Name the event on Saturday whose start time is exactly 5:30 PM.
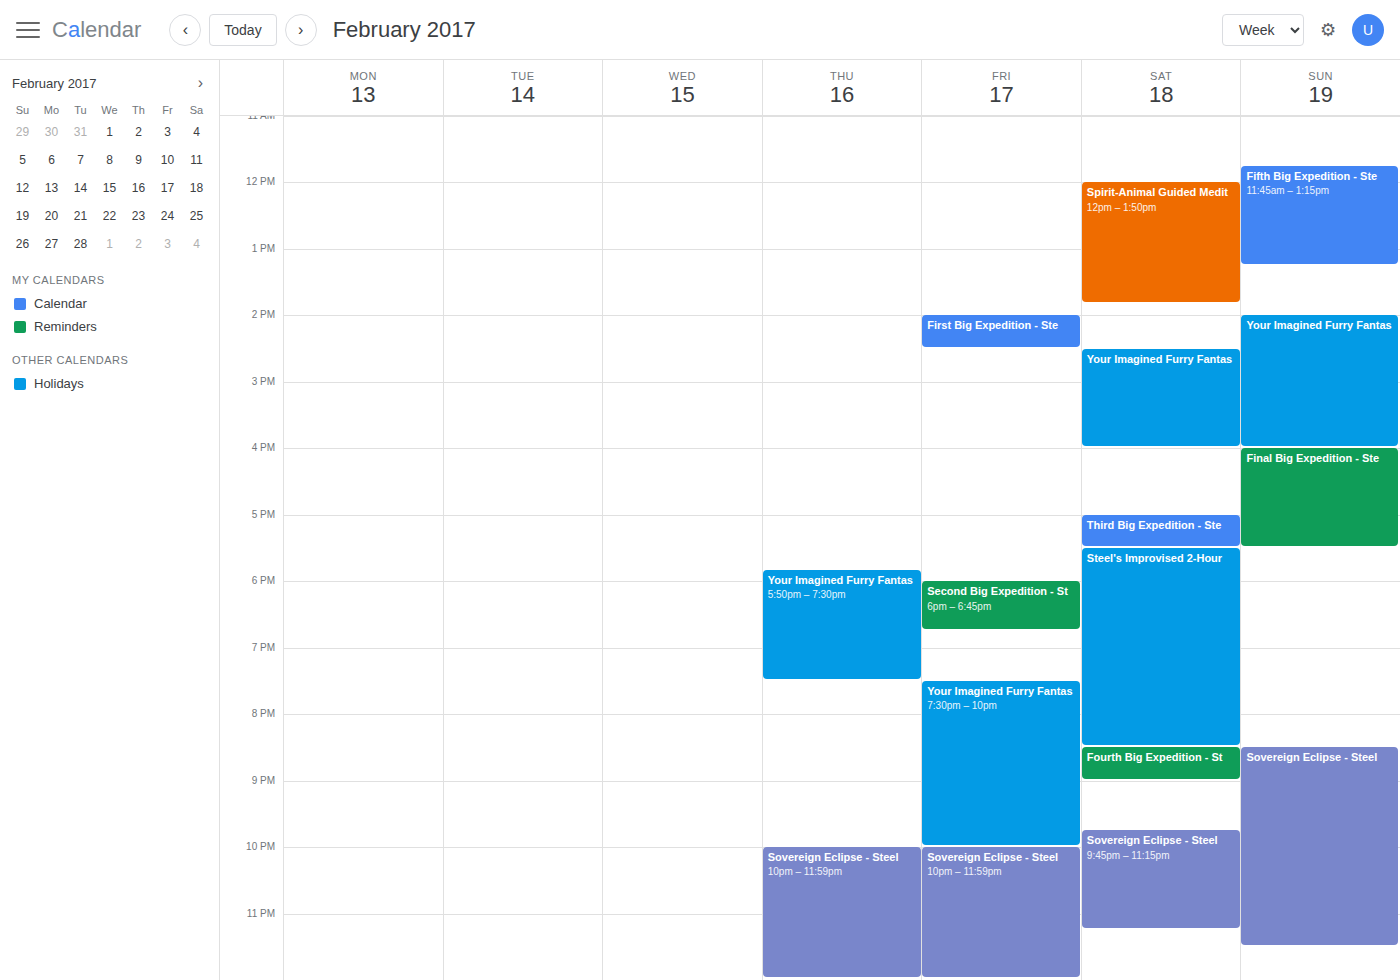
"Steel's Improvised 2-Hour"